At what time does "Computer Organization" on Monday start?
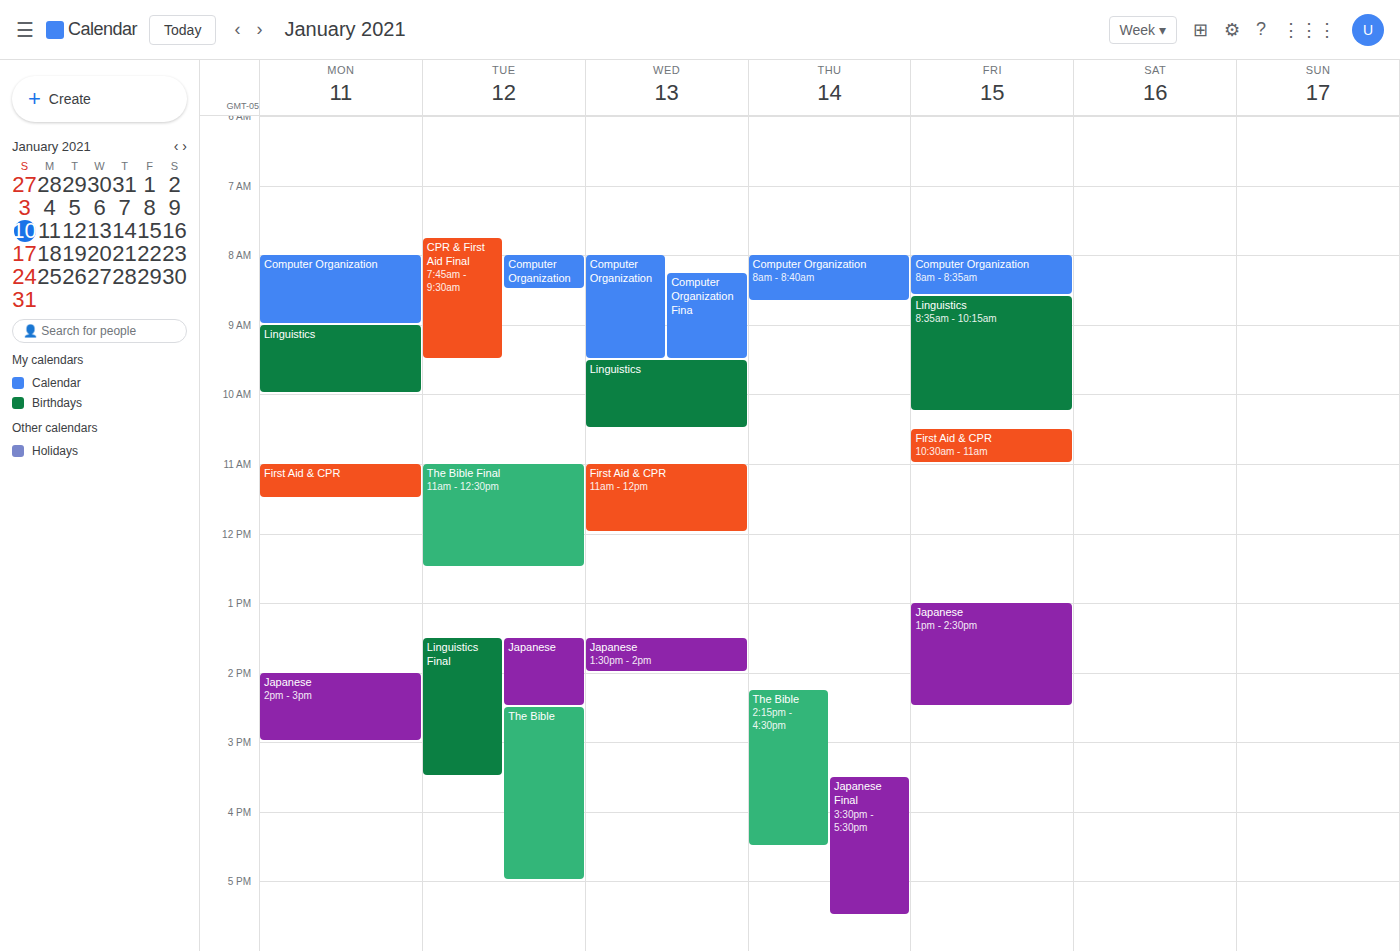
8:00 AM